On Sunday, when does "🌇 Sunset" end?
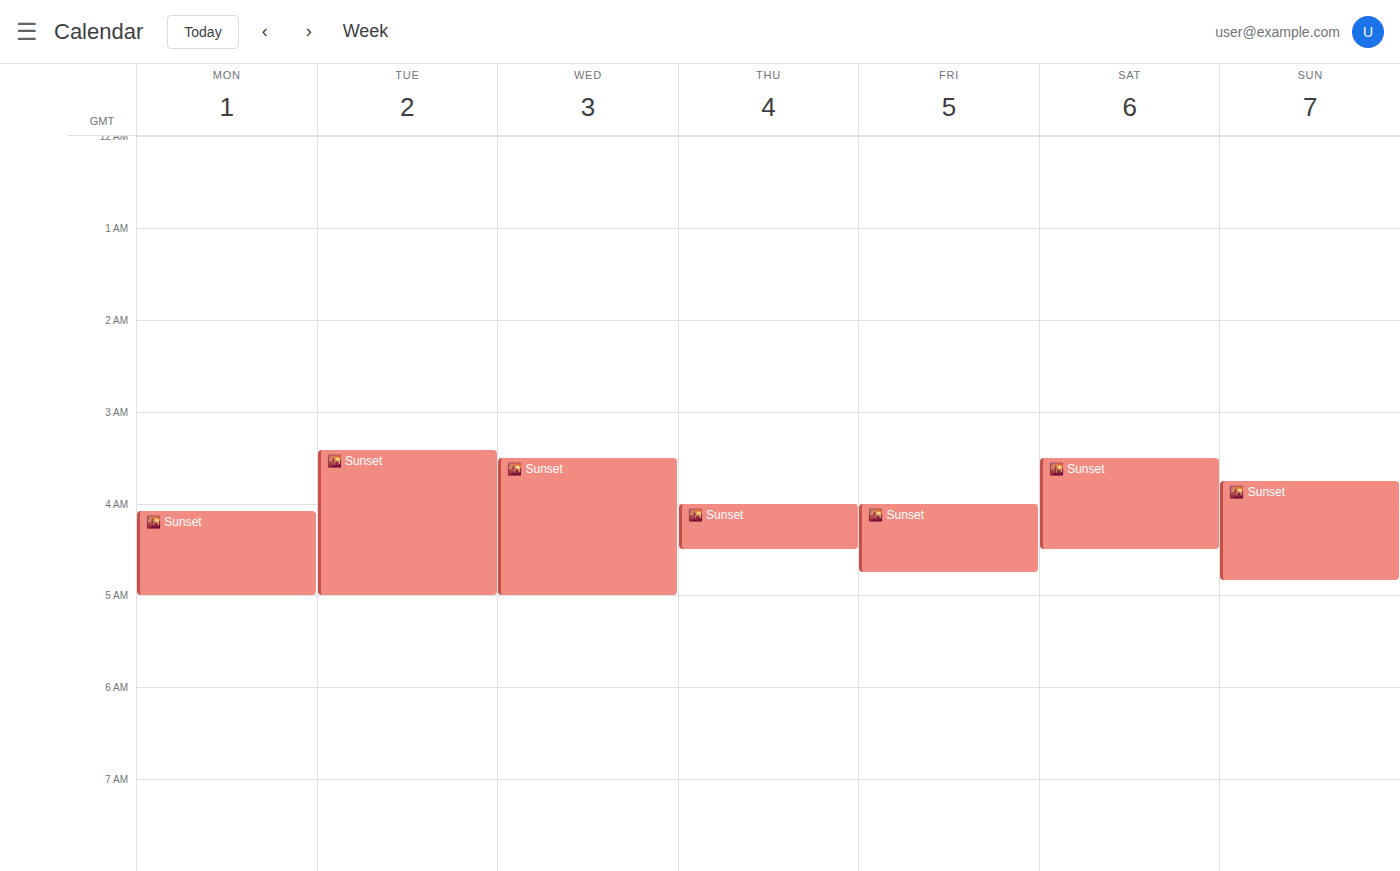
4:50 AM